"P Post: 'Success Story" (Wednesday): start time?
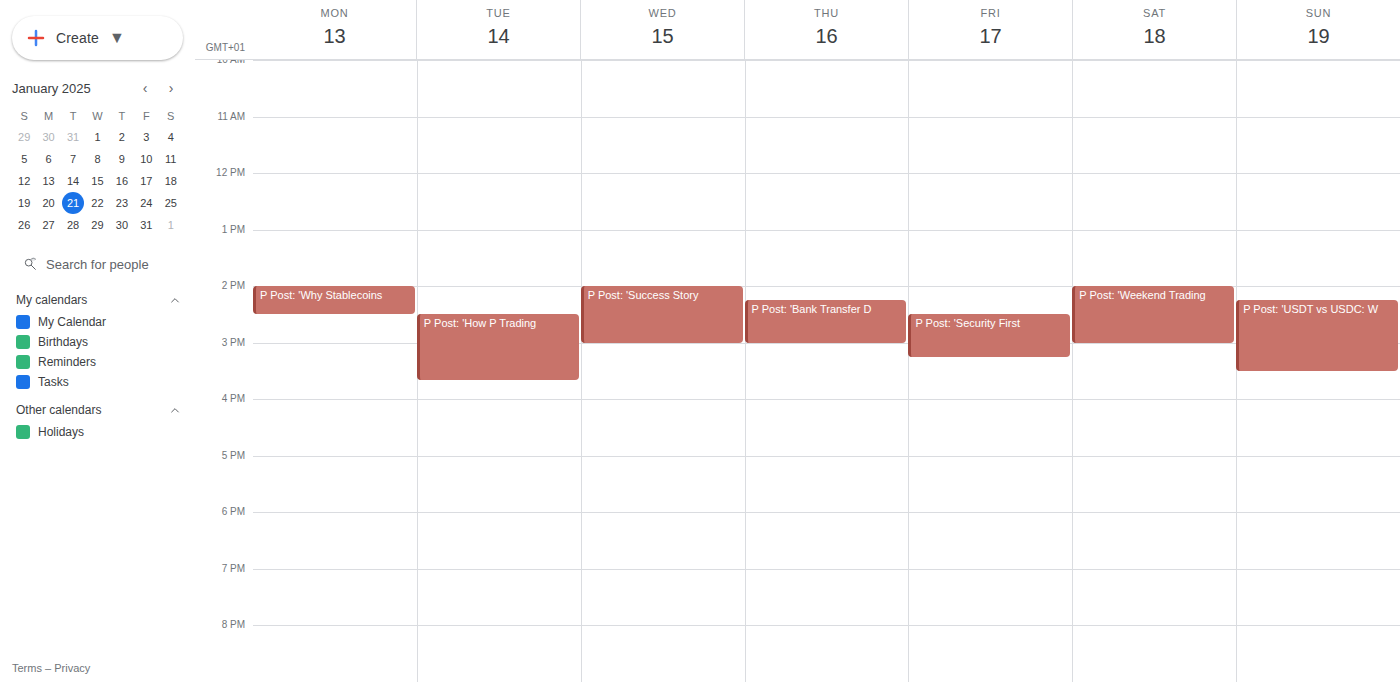
2:00 PM